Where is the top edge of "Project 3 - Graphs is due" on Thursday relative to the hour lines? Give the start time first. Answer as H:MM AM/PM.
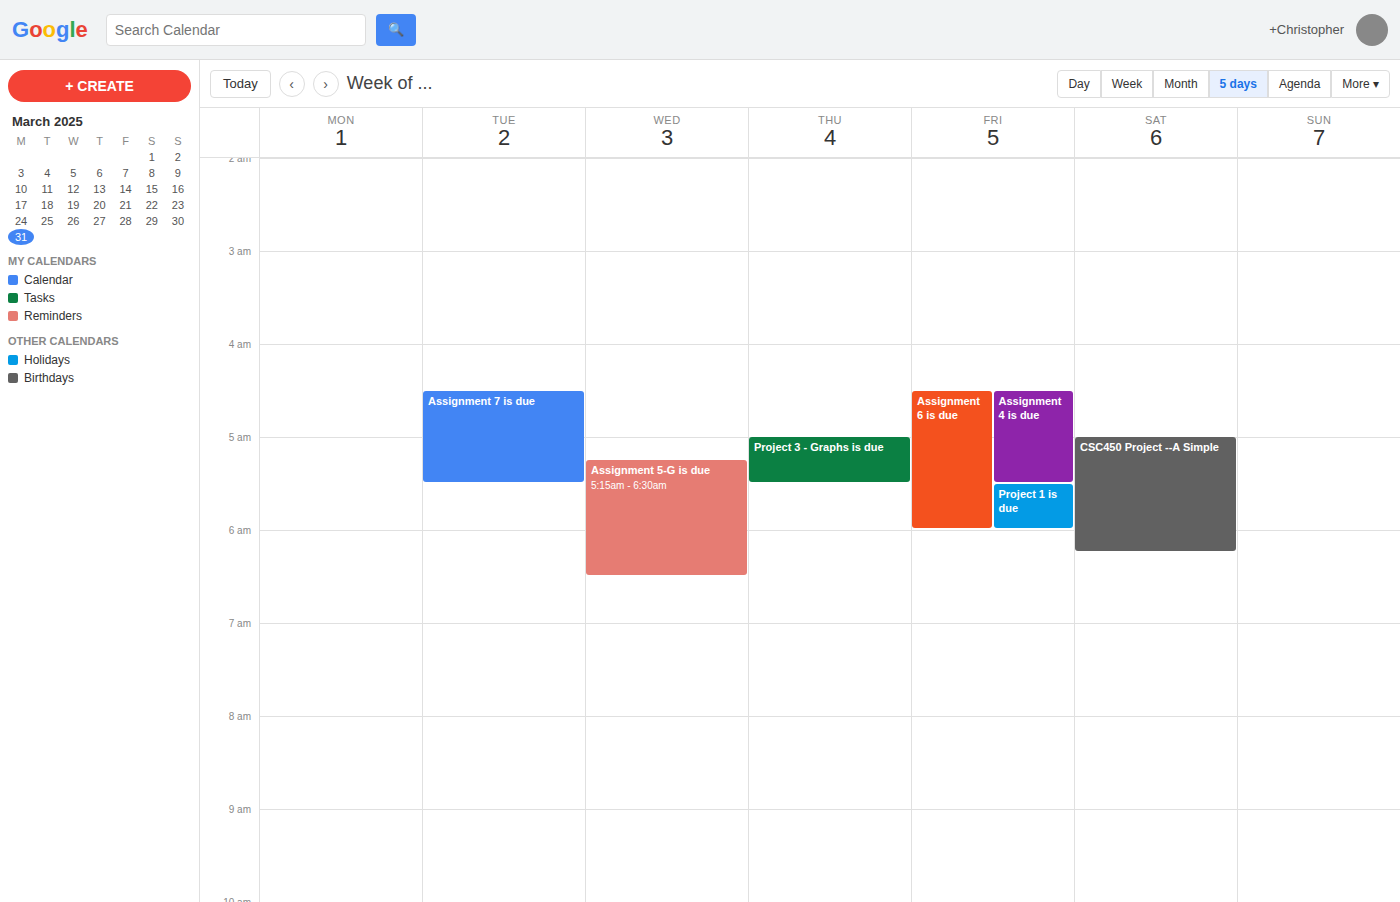
5:00 AM -- exactly on the 5 AM line.